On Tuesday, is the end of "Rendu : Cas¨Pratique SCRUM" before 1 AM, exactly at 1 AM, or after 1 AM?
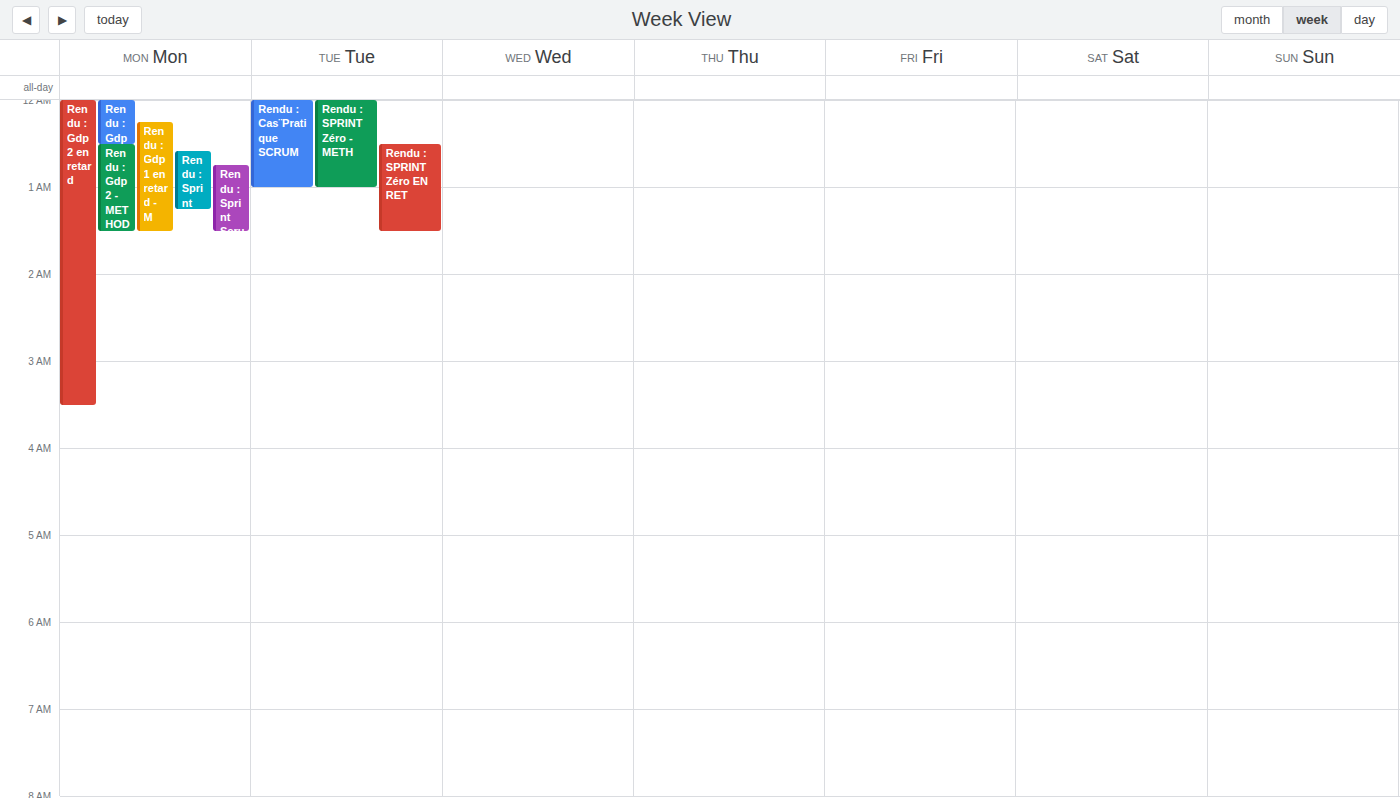
1:00 AM -- exactly at 1 AM, on the 1 AM line.